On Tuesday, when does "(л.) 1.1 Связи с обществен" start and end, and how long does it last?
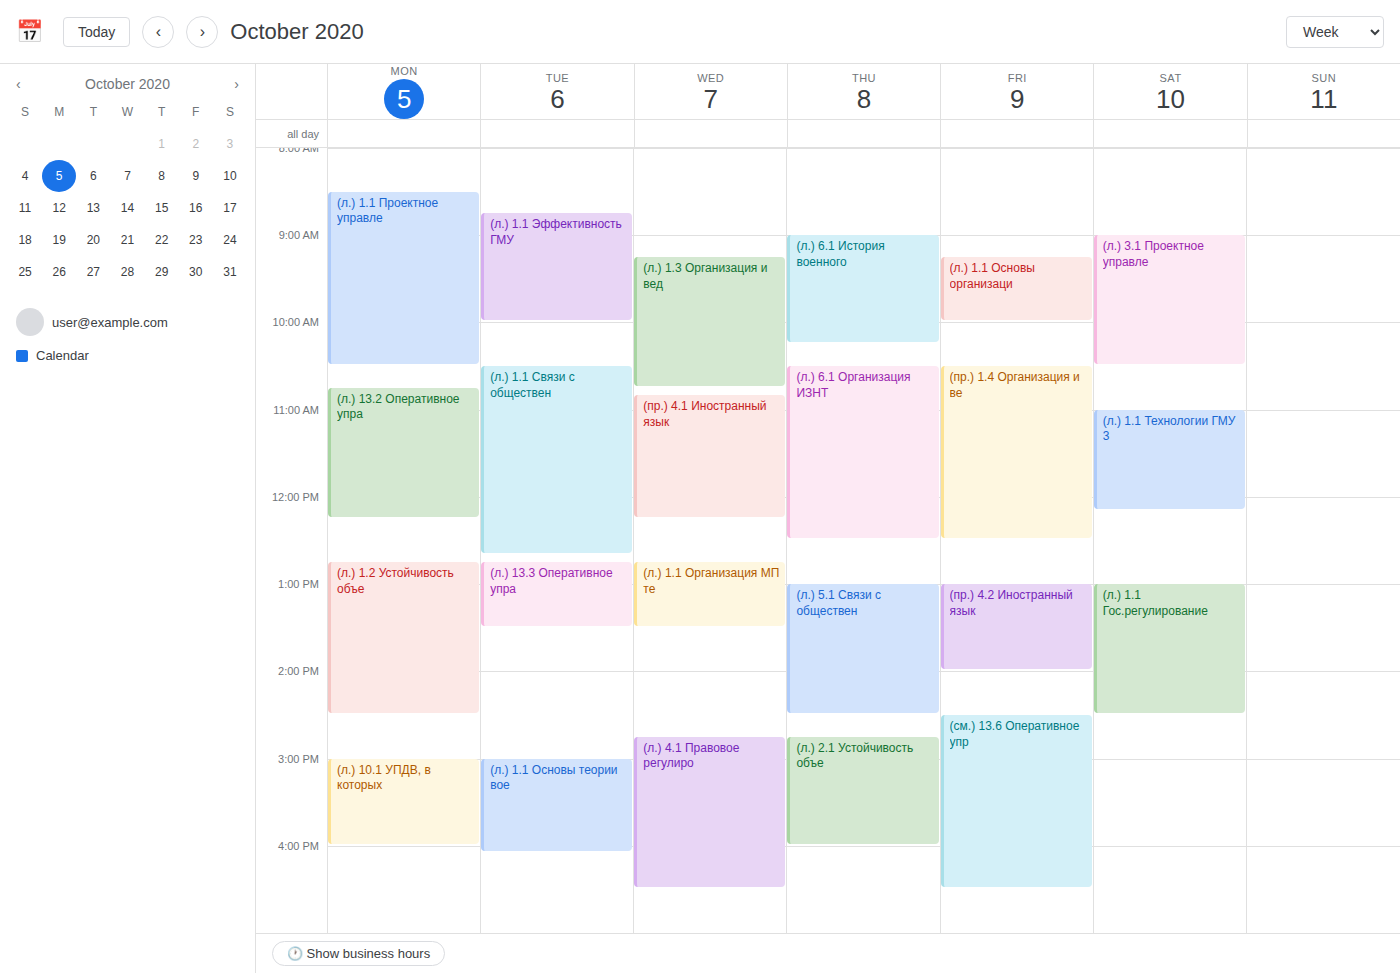
10:30 AM to 12:40 PM, 2 hours 10 minutes